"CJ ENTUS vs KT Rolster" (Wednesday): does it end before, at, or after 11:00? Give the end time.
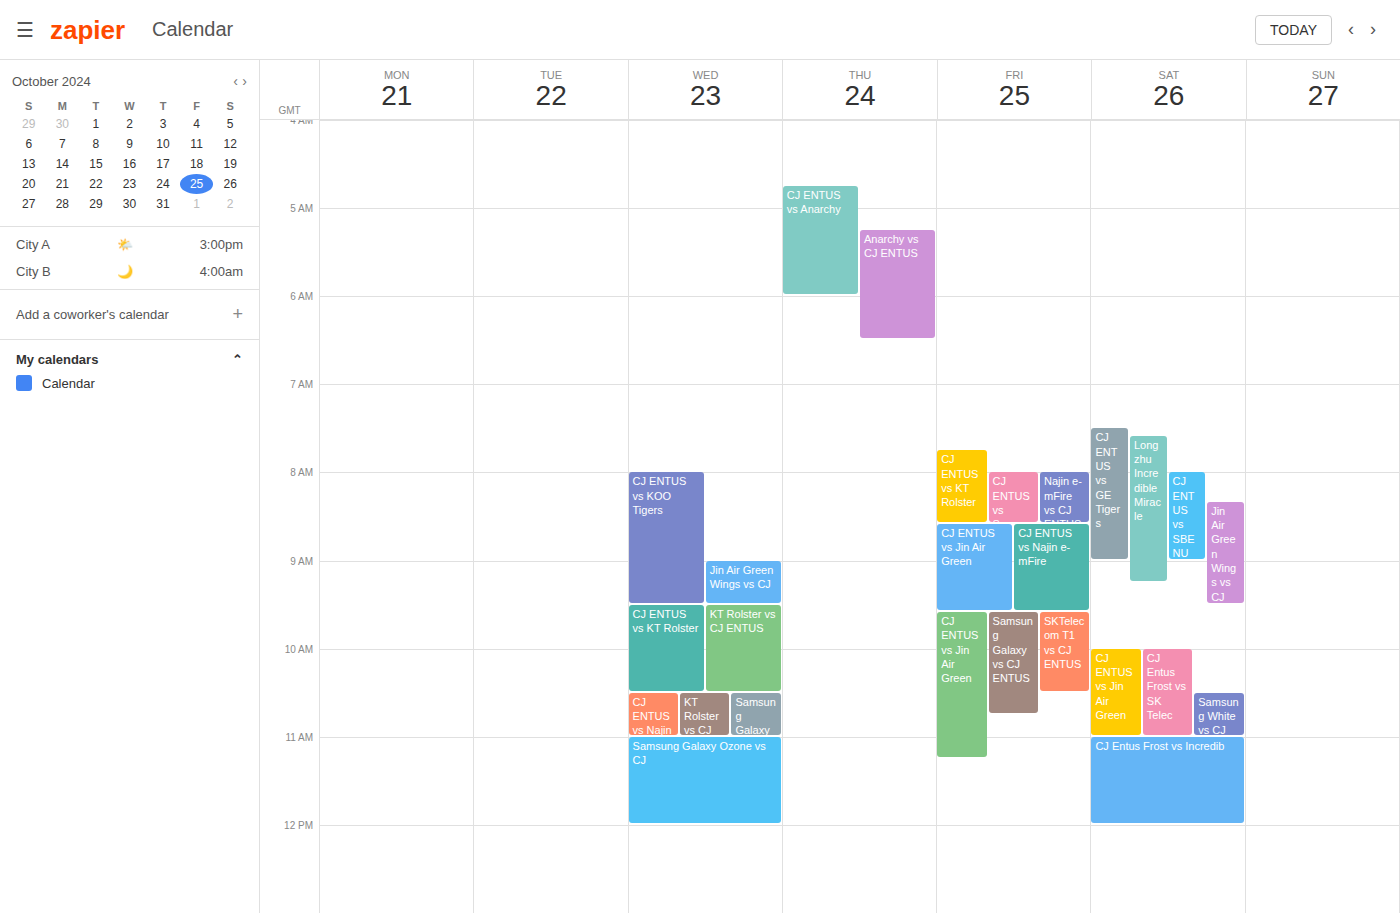
10:30 -- before 11:00, 30 minutes above the 11:00 line.